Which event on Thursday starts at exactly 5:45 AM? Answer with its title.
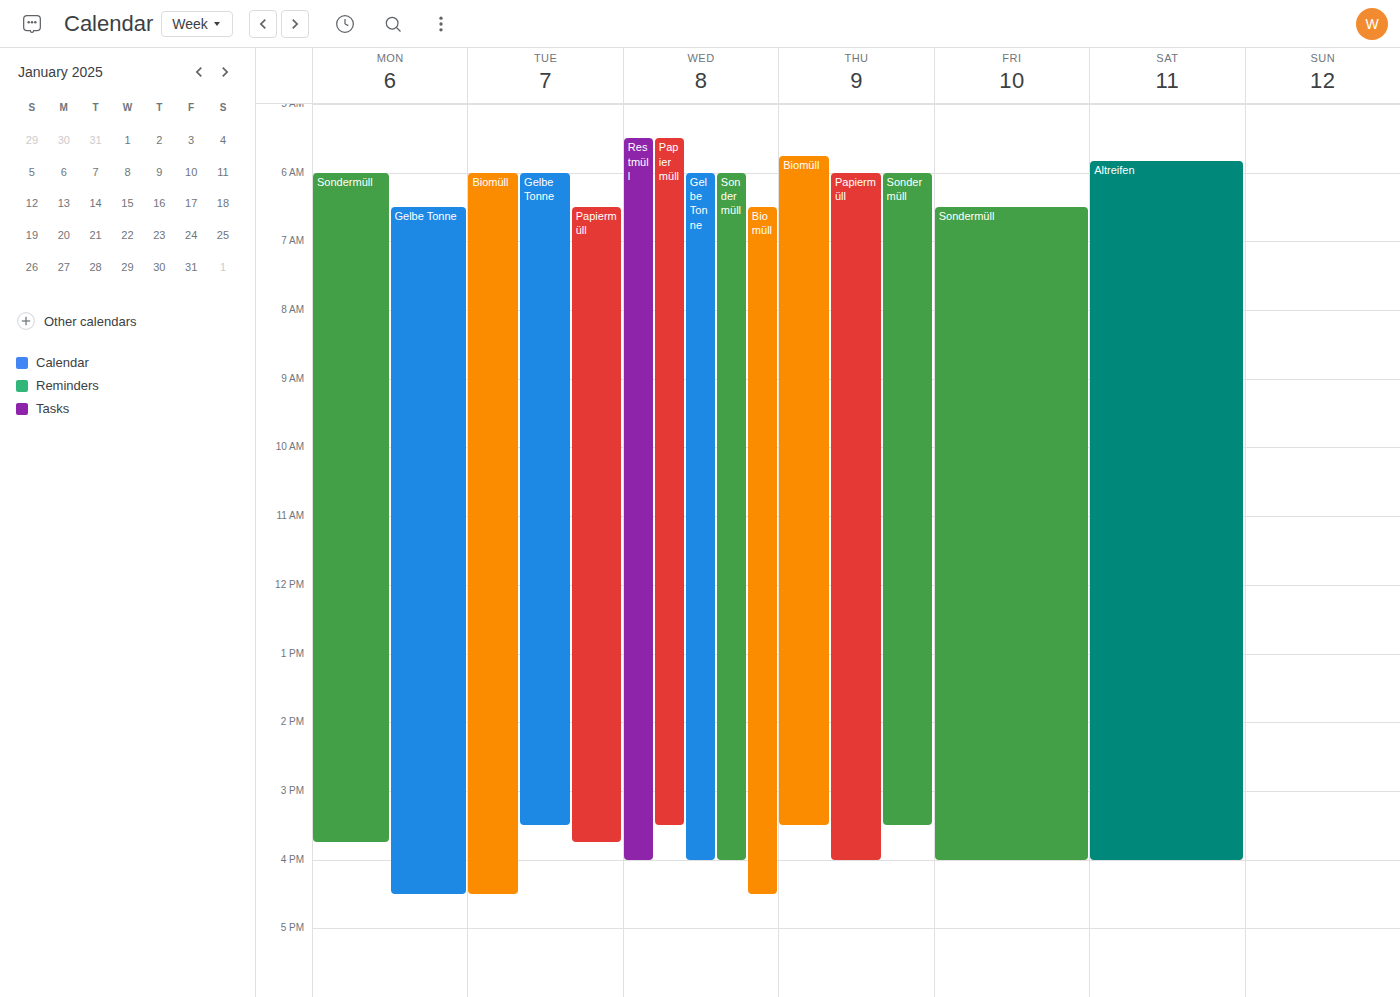
"Biomüll"